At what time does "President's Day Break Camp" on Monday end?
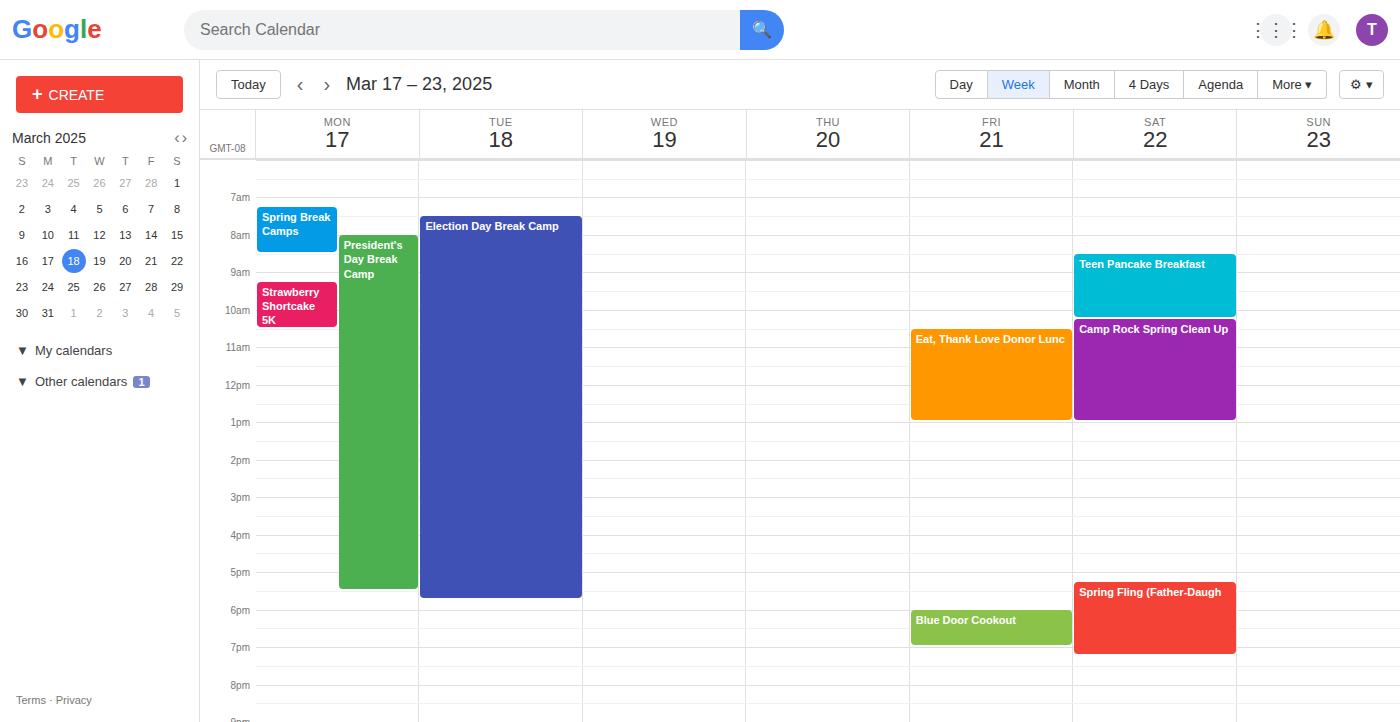
5:30 PM